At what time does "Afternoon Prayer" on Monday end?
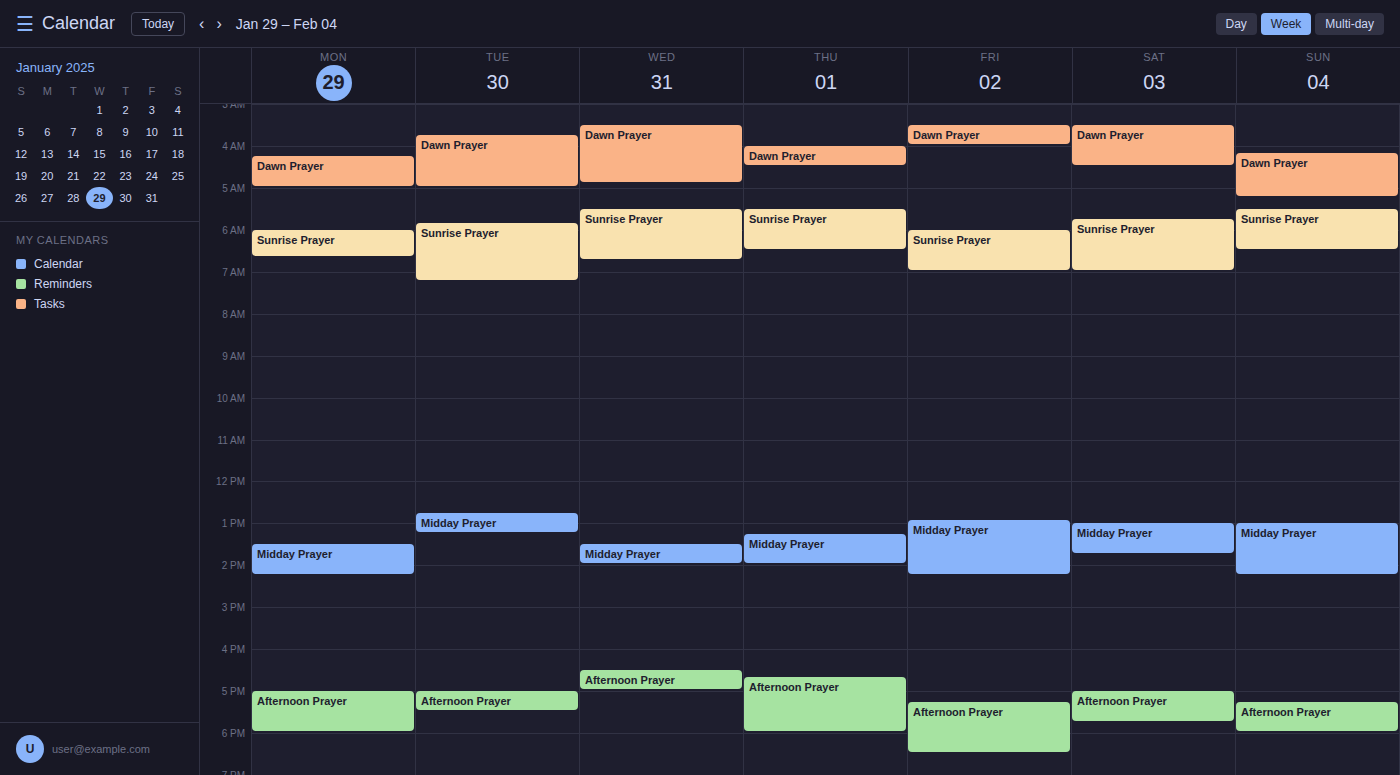
6:00 PM